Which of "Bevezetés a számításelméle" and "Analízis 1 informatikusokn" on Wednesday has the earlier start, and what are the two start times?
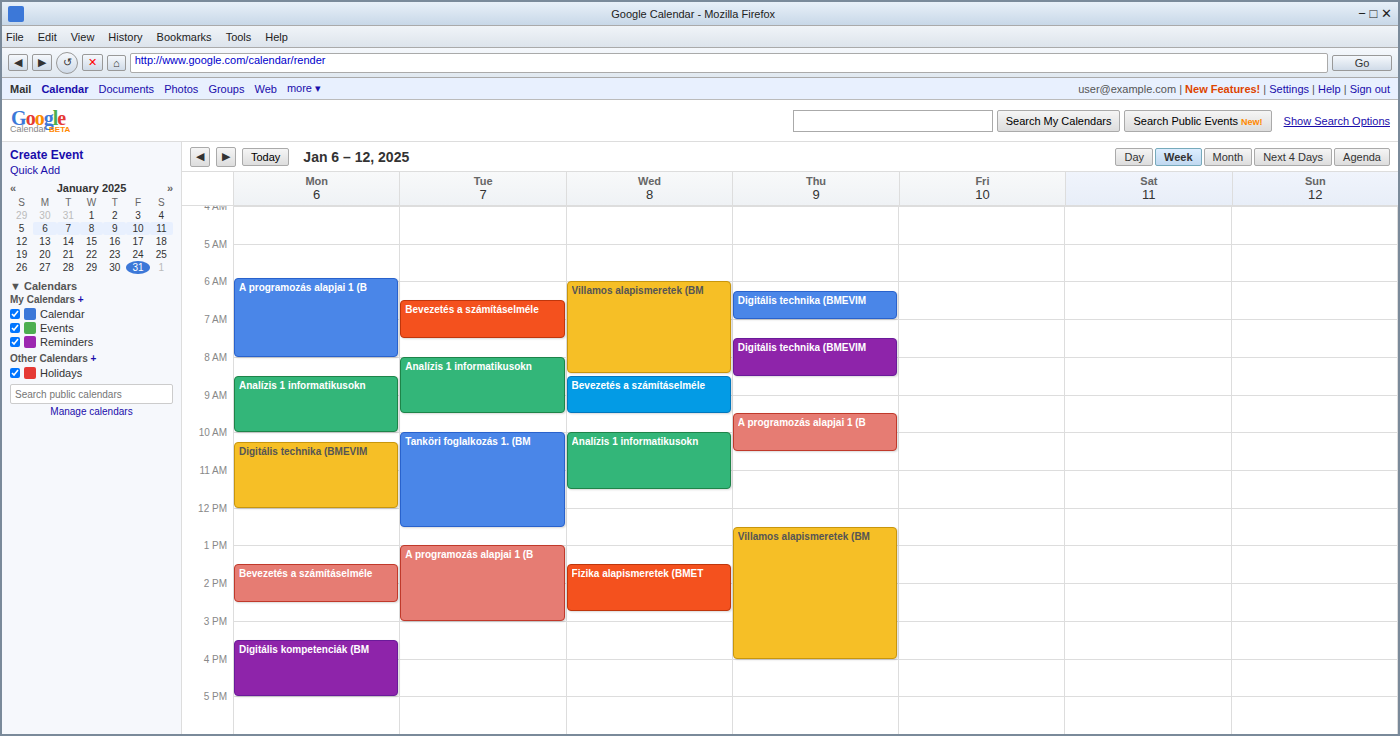
"Bevezetés a számításelméle" 8:30 AM; "Analízis 1 informatikusokn" 10:00 AM.